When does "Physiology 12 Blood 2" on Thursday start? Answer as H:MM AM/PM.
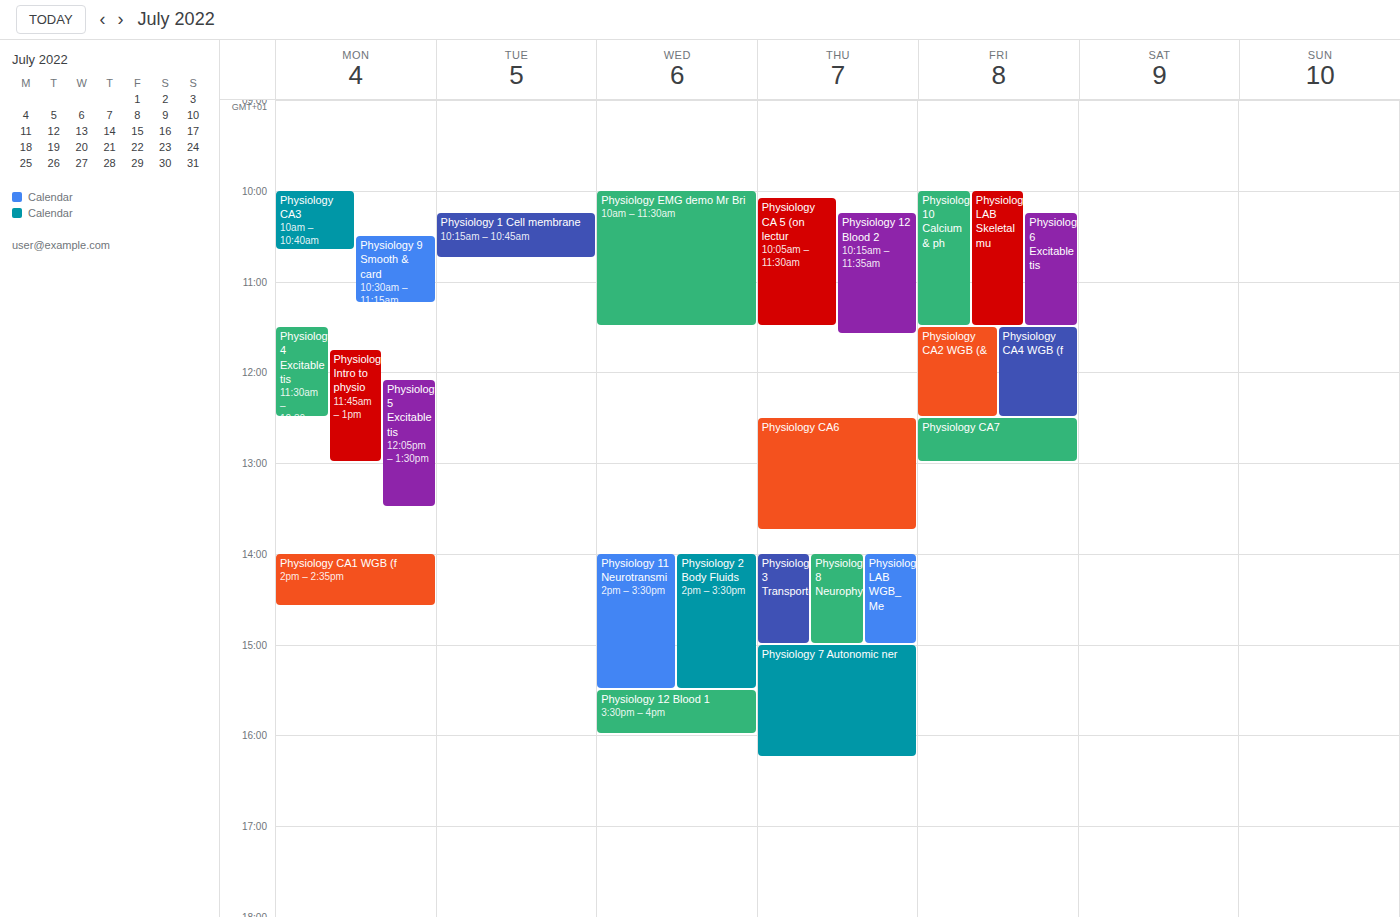
10:15 AM